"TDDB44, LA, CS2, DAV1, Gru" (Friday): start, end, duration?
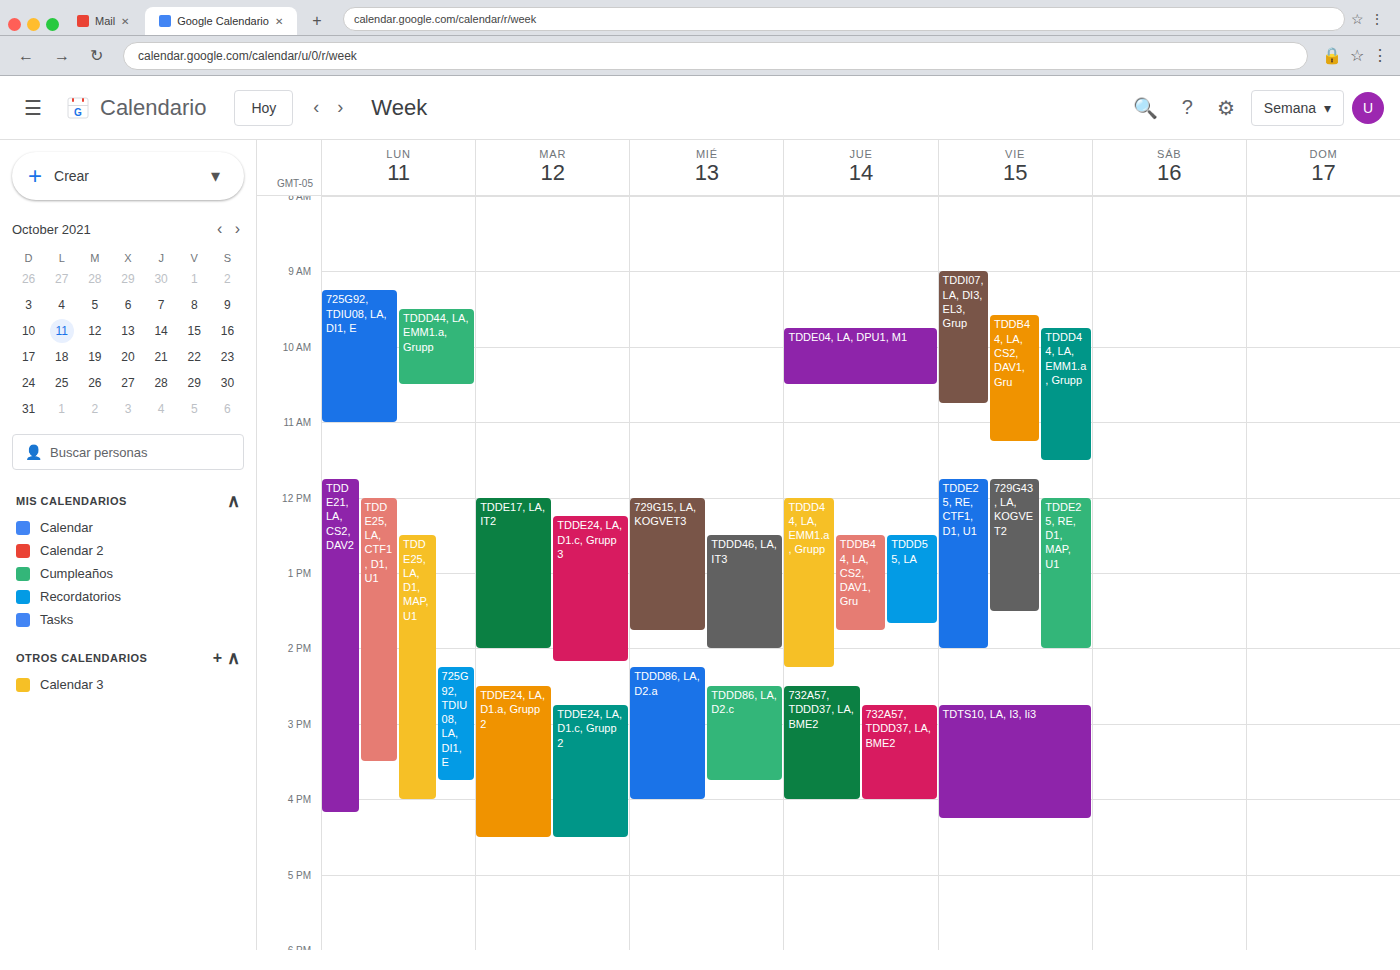
9:35 AM to 11:15 AM, 1 hour 40 minutes